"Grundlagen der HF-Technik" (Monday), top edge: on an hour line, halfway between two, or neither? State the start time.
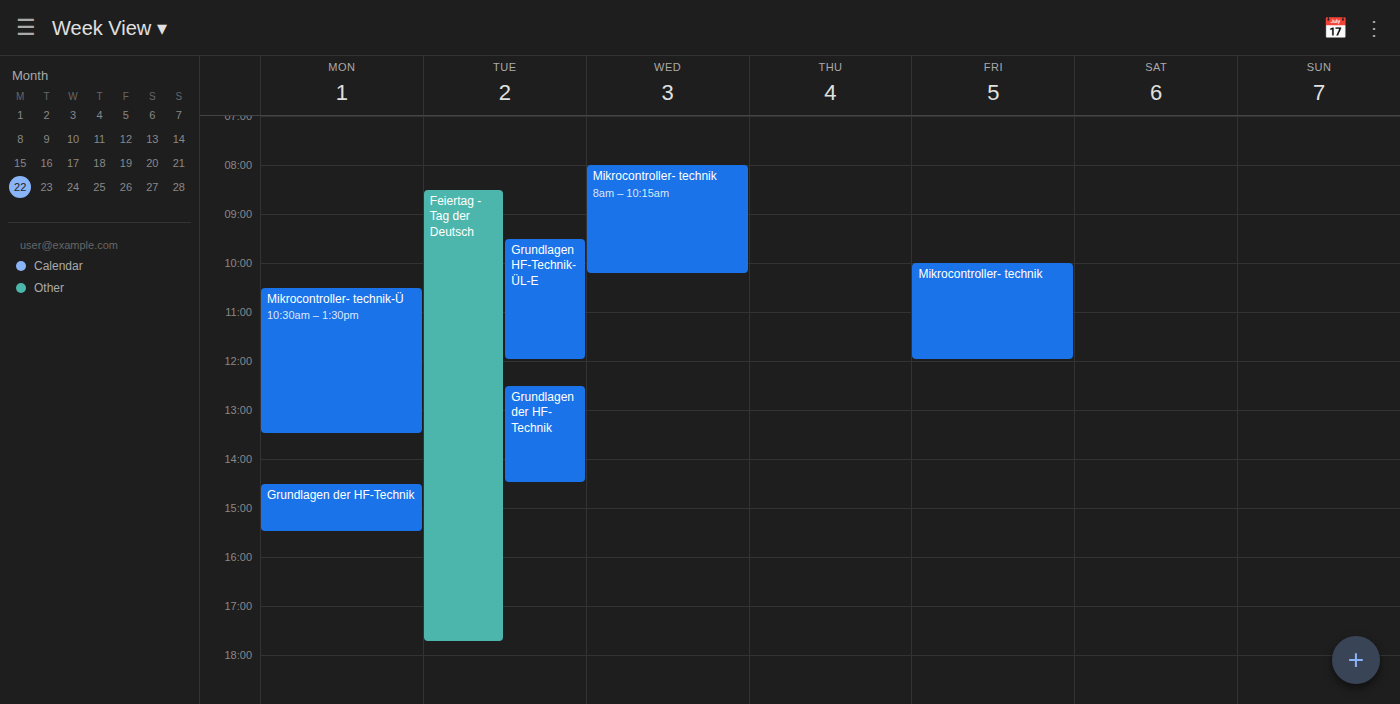
2:30 PM -- halfway between the 2 PM and 3 PM lines.